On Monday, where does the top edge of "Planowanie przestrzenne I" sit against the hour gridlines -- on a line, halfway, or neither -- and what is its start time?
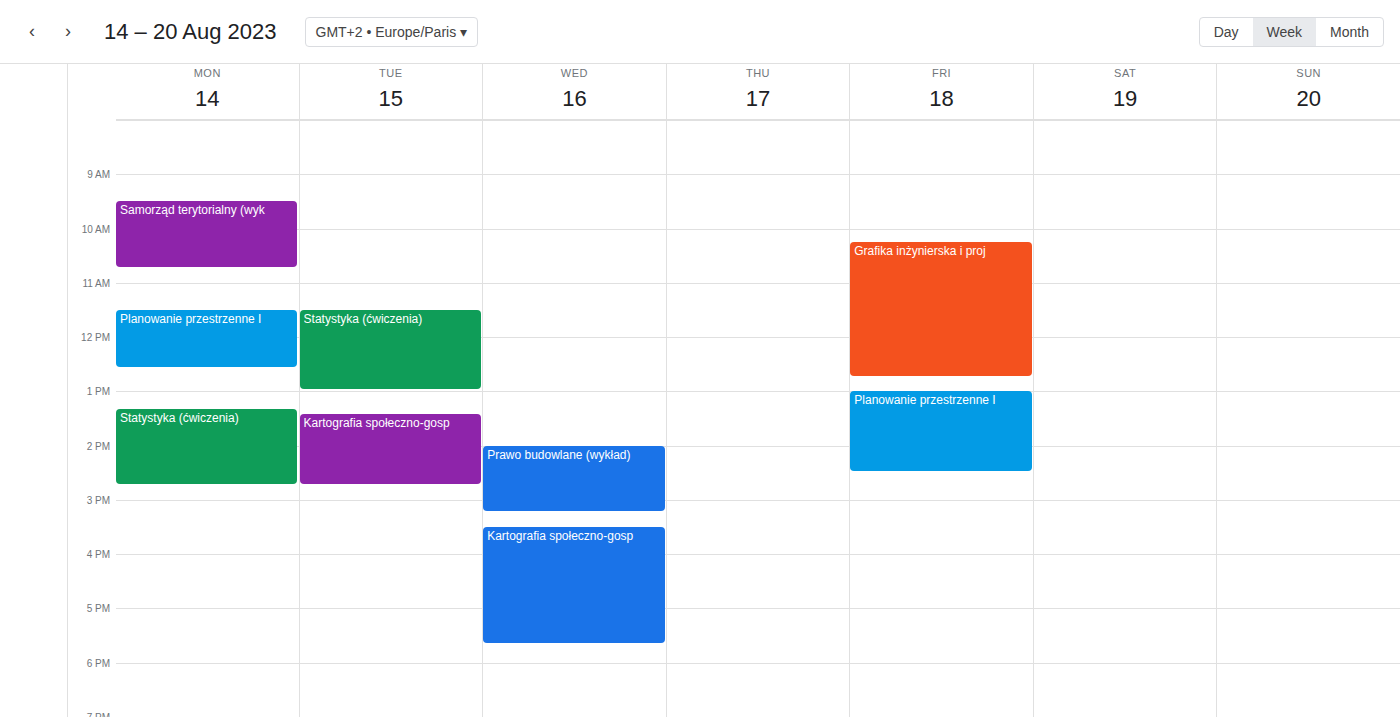
11:30 AM -- halfway between the 11 AM and 12 PM lines.